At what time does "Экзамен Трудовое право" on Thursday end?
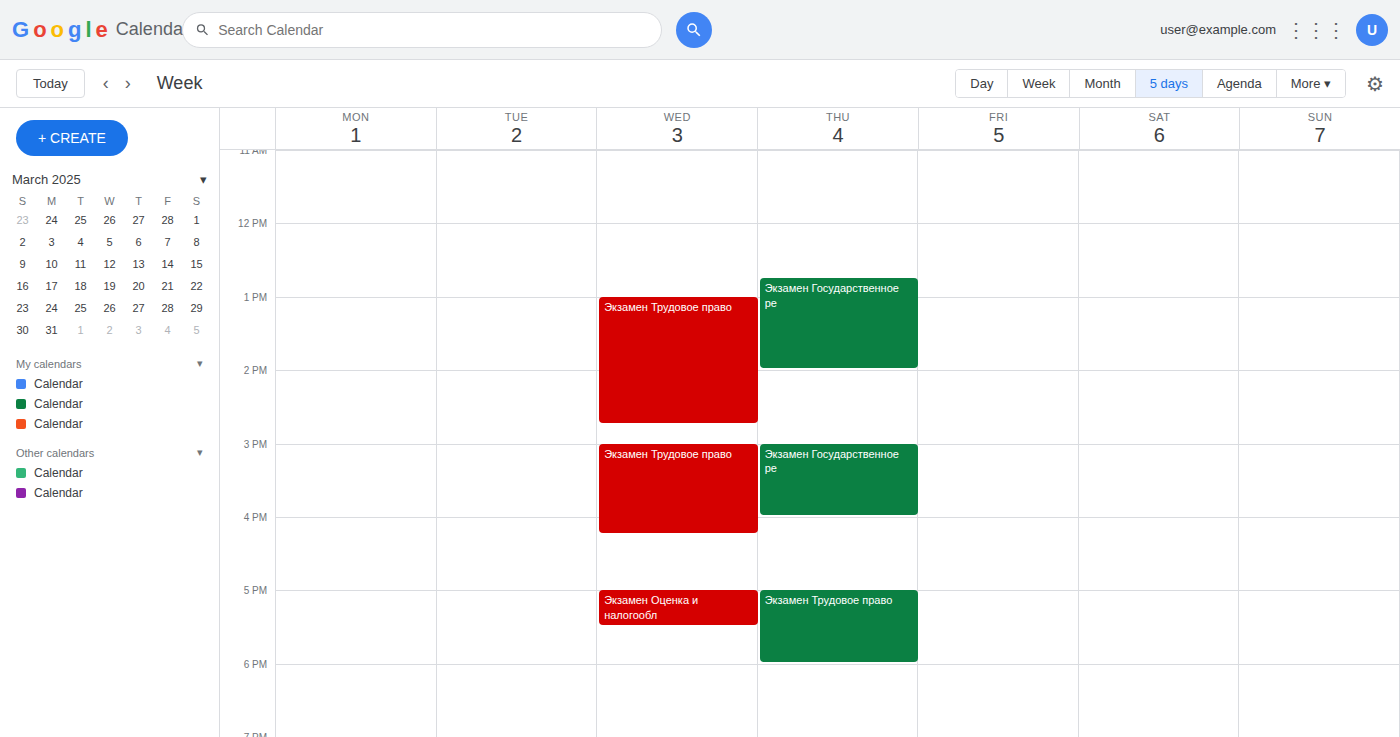
6:00 PM